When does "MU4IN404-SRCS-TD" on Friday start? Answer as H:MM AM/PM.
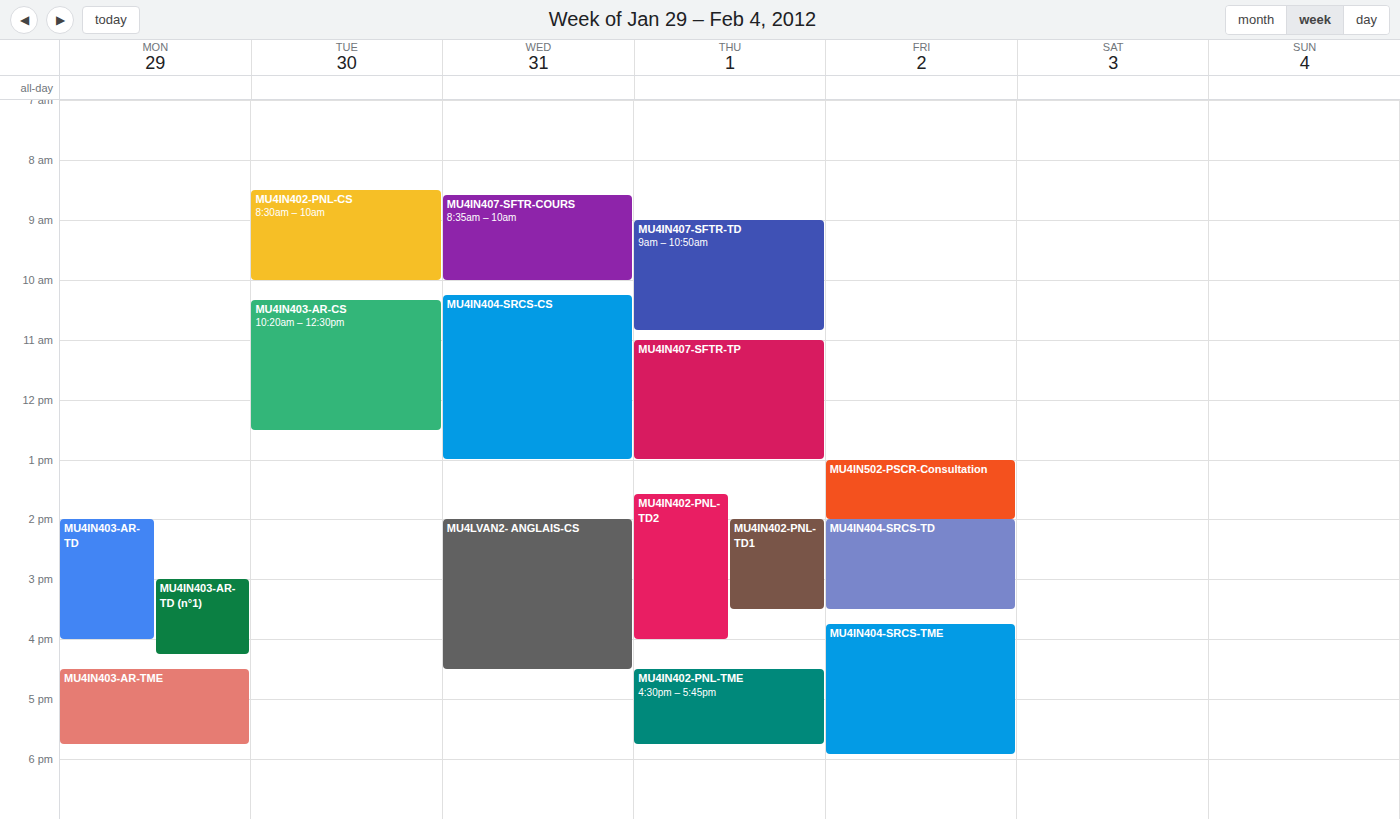
2:00 PM